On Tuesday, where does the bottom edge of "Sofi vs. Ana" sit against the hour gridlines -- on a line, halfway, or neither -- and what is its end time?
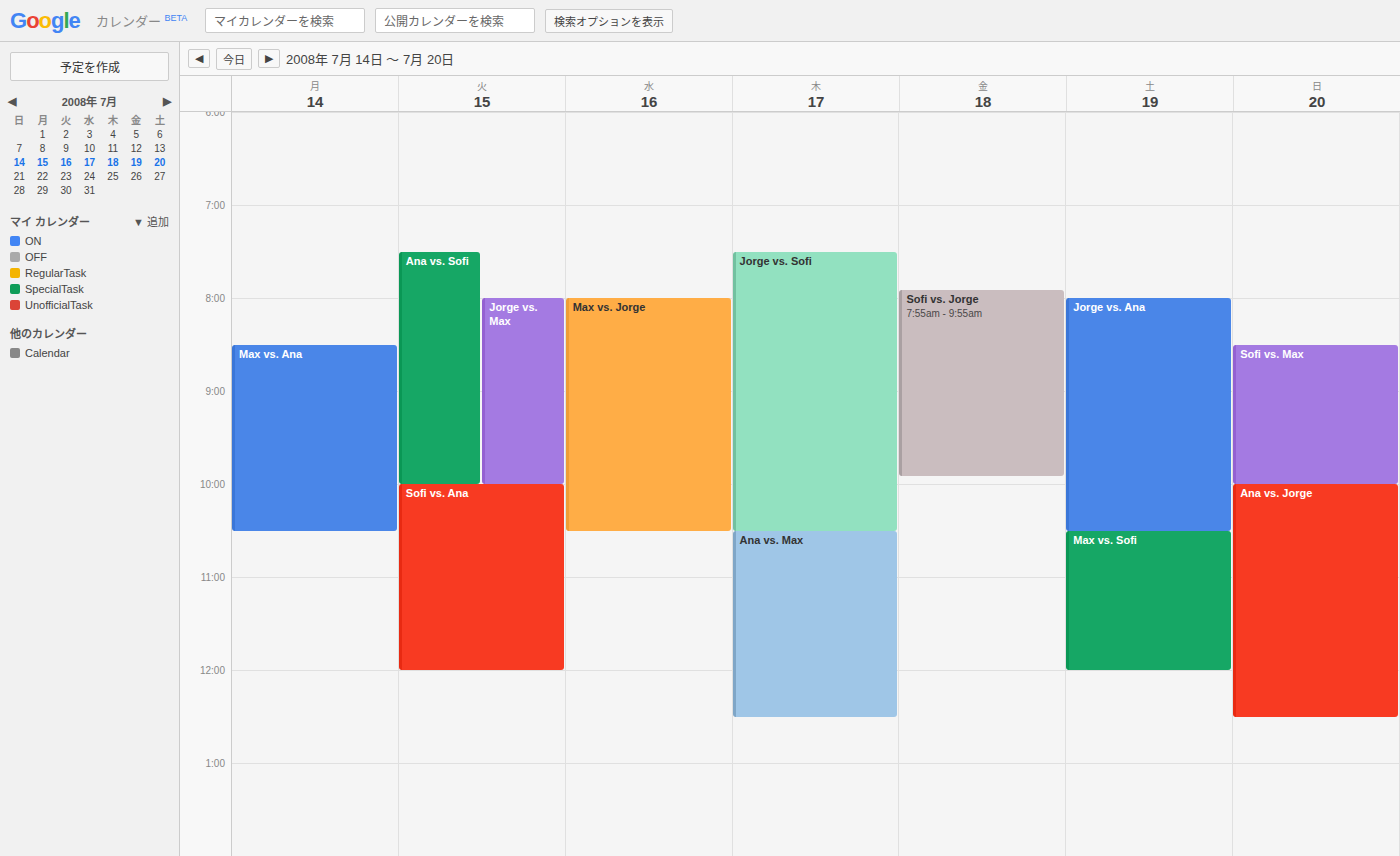
12:00 PM -- exactly on the 12 PM line.